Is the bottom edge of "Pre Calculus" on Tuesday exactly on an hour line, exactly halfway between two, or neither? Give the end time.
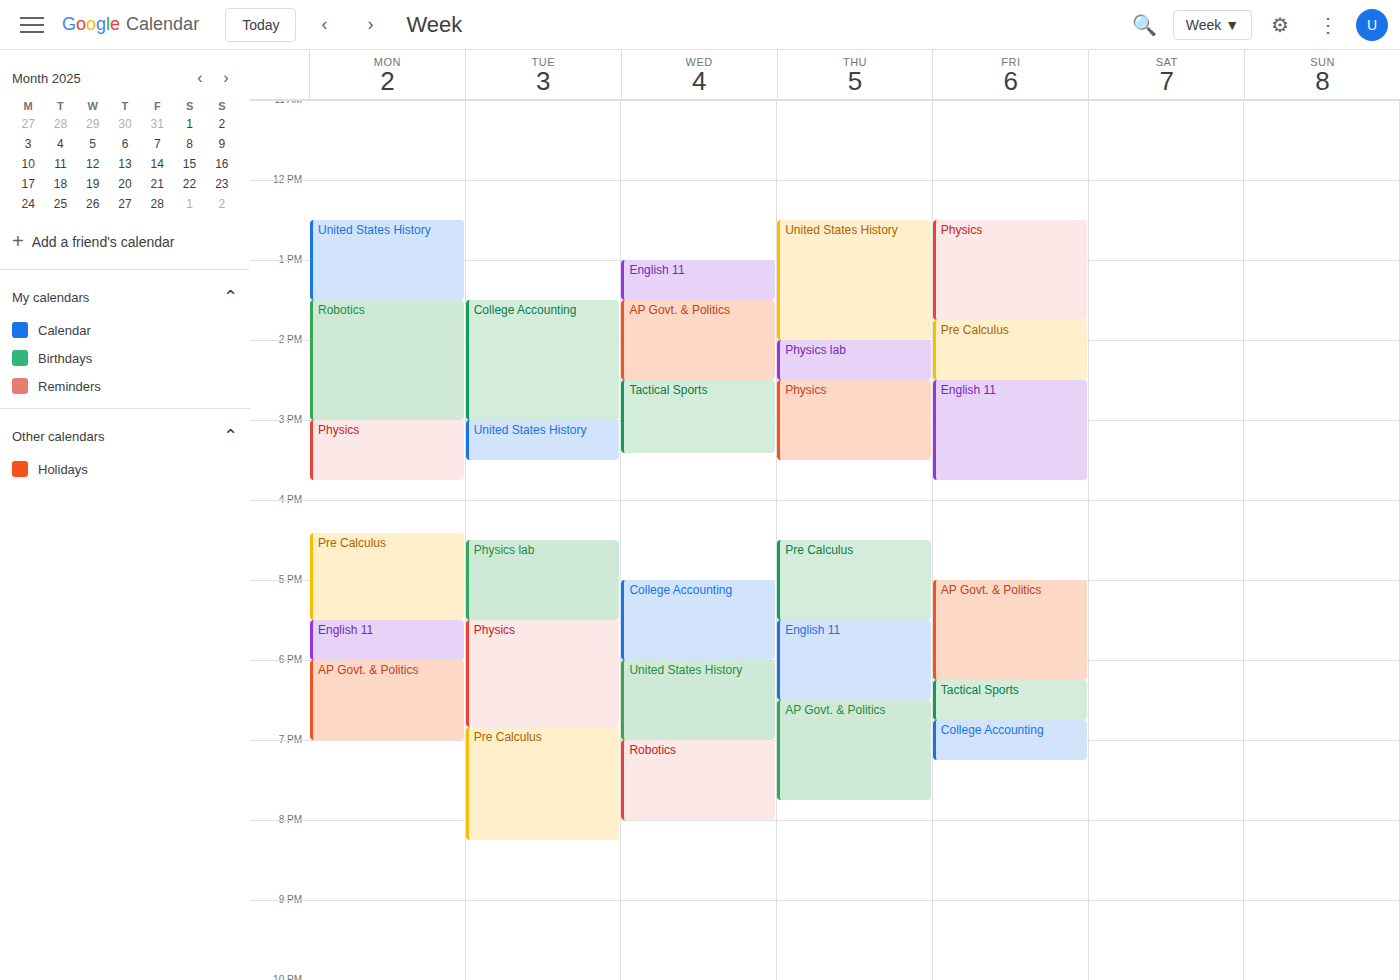
8:15 PM -- neither: a quarter of the way from the 8 PM line to the 9 PM line.